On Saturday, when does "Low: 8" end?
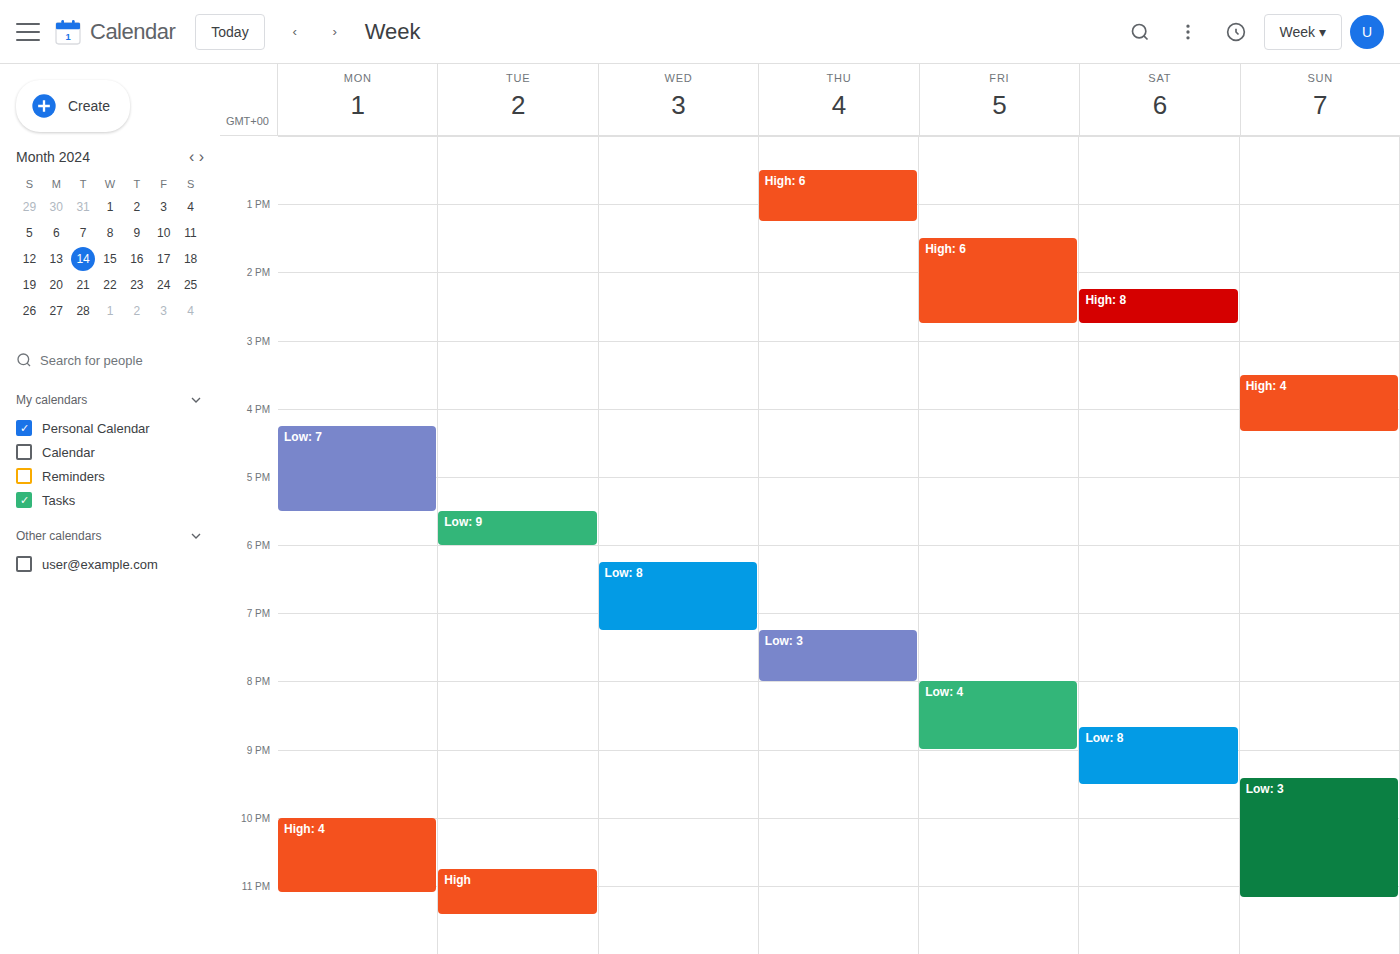
9:30 PM